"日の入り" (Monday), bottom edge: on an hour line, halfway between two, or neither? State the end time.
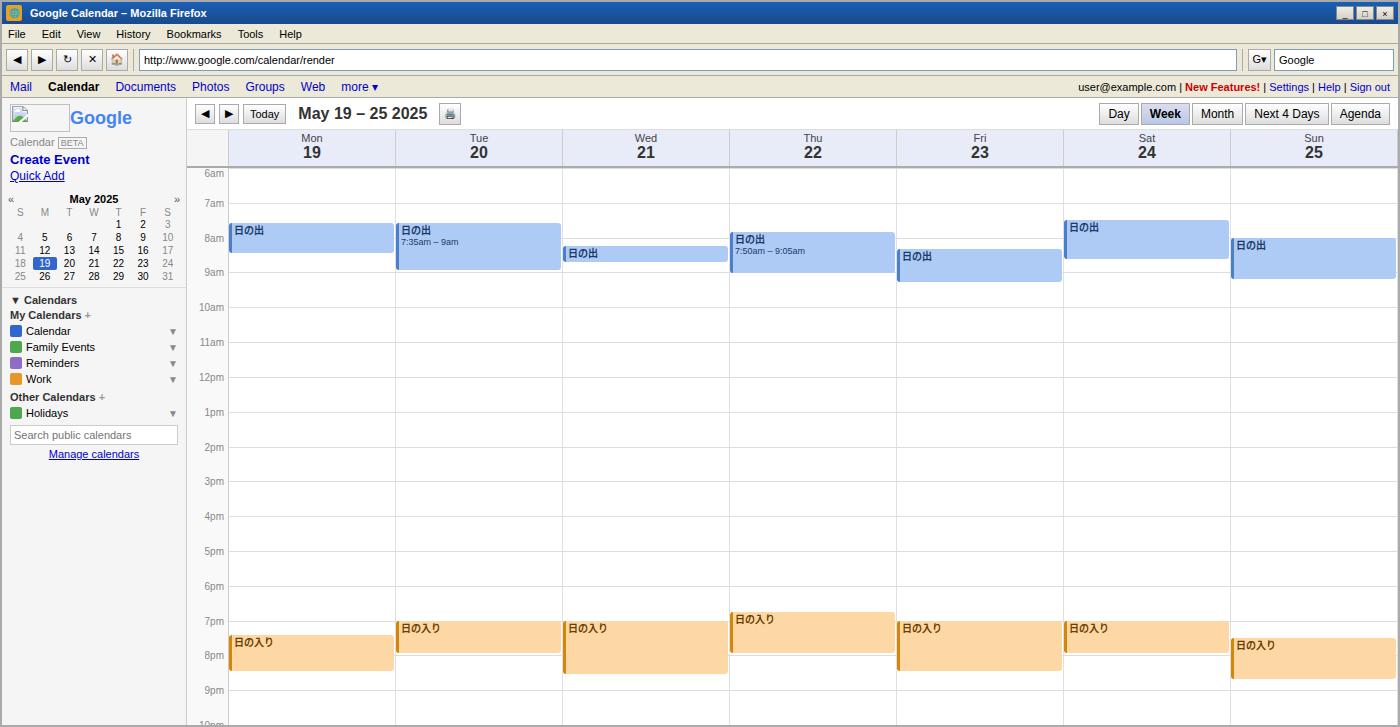
8:30 PM -- halfway between the 8 PM and 9 PM lines.